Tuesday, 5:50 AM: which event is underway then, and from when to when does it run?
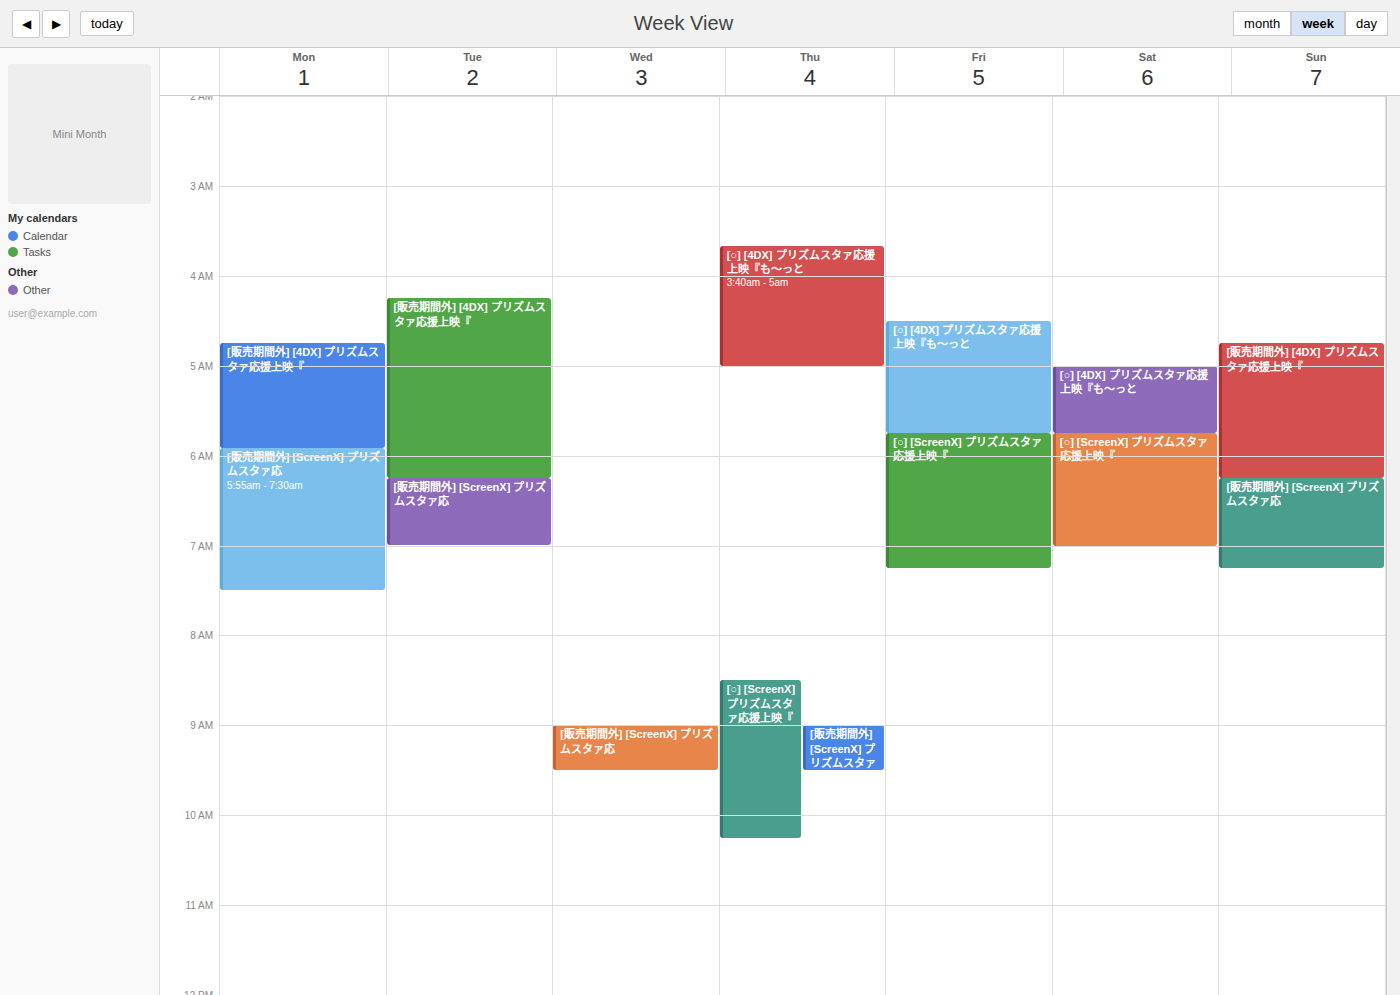
"[販売期間外] [4DX] プリズムスタァ応援上映『", 4:15 AM to 6:15 AM